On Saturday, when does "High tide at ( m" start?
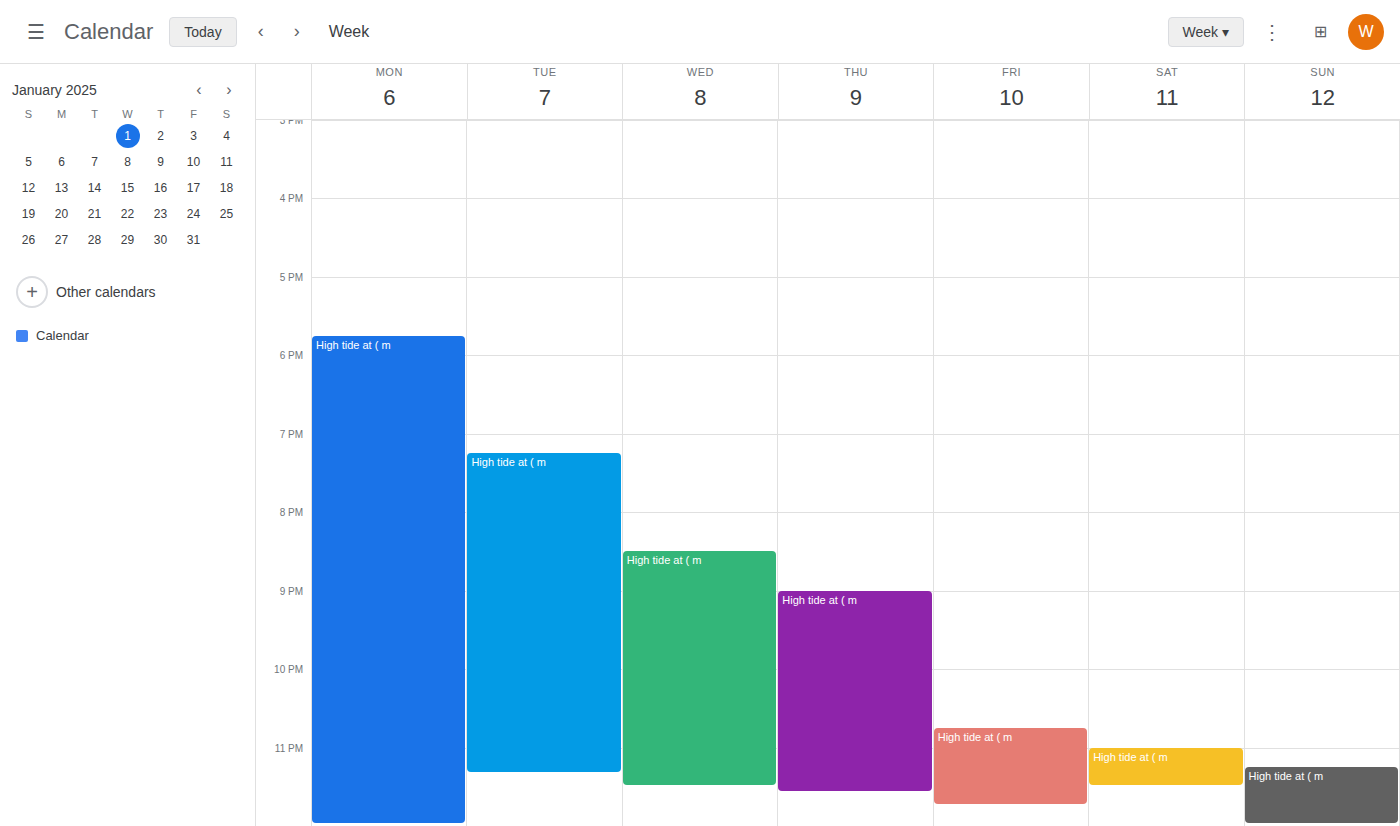
23:00